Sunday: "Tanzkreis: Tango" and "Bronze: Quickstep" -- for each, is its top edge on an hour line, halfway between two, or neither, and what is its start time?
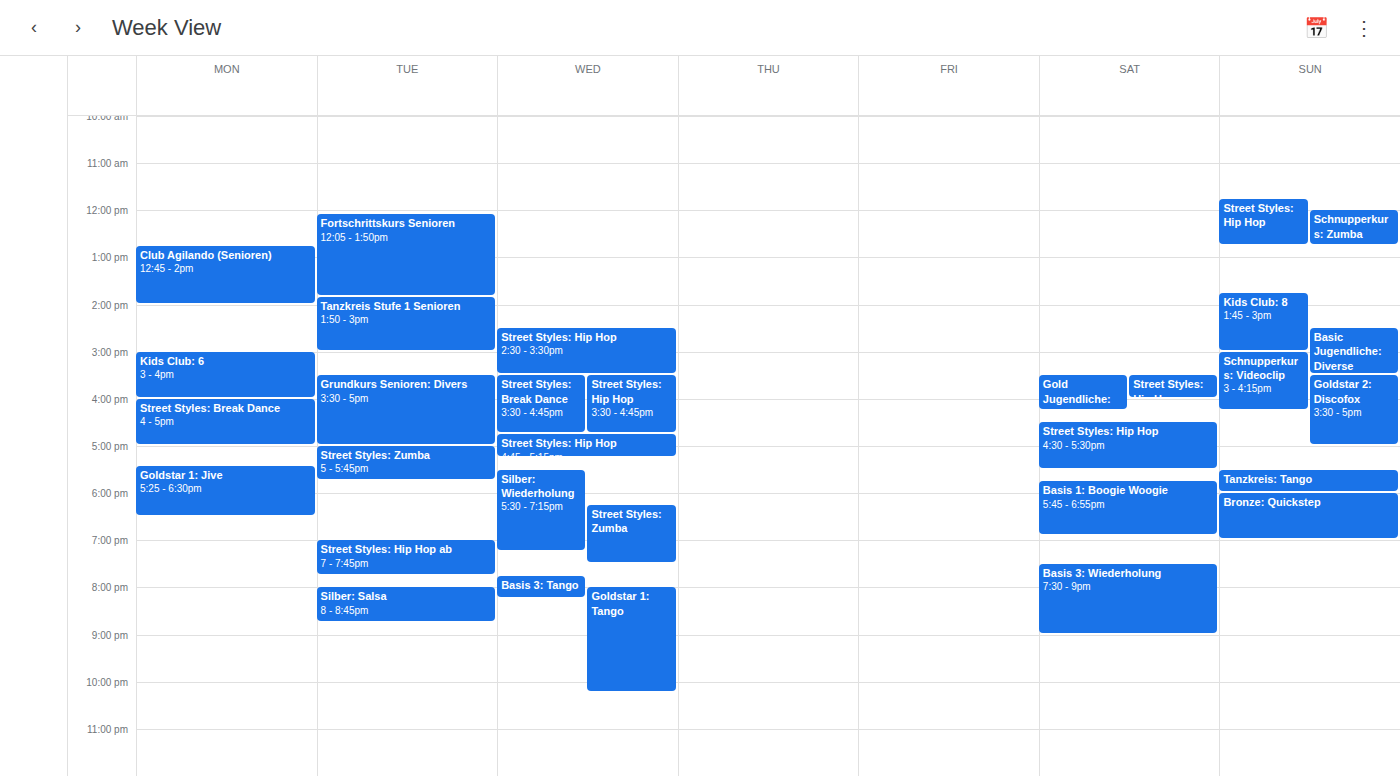
"Tanzkreis: Tango": 5:30 PM, halfway between the 5 PM and 6 PM lines. "Bronze: Quickstep": 6:00 PM, exactly on the 6 PM line.